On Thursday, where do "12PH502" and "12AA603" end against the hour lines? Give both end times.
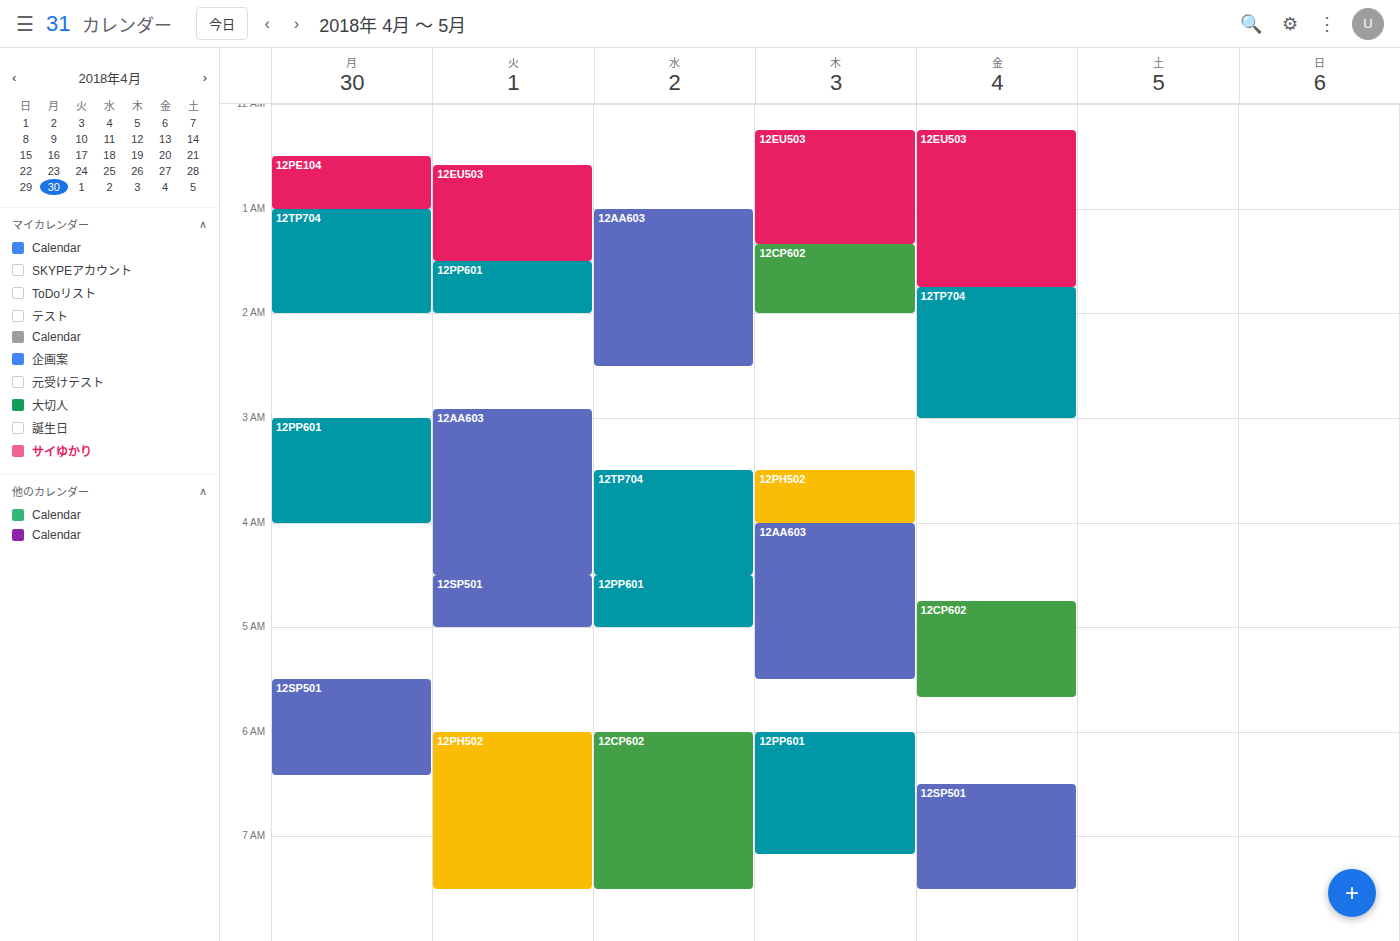
"12PH502": 4:00 AM, exactly on the 4 AM line. "12AA603": 5:30 AM, halfway between the 5 AM and 6 AM lines.